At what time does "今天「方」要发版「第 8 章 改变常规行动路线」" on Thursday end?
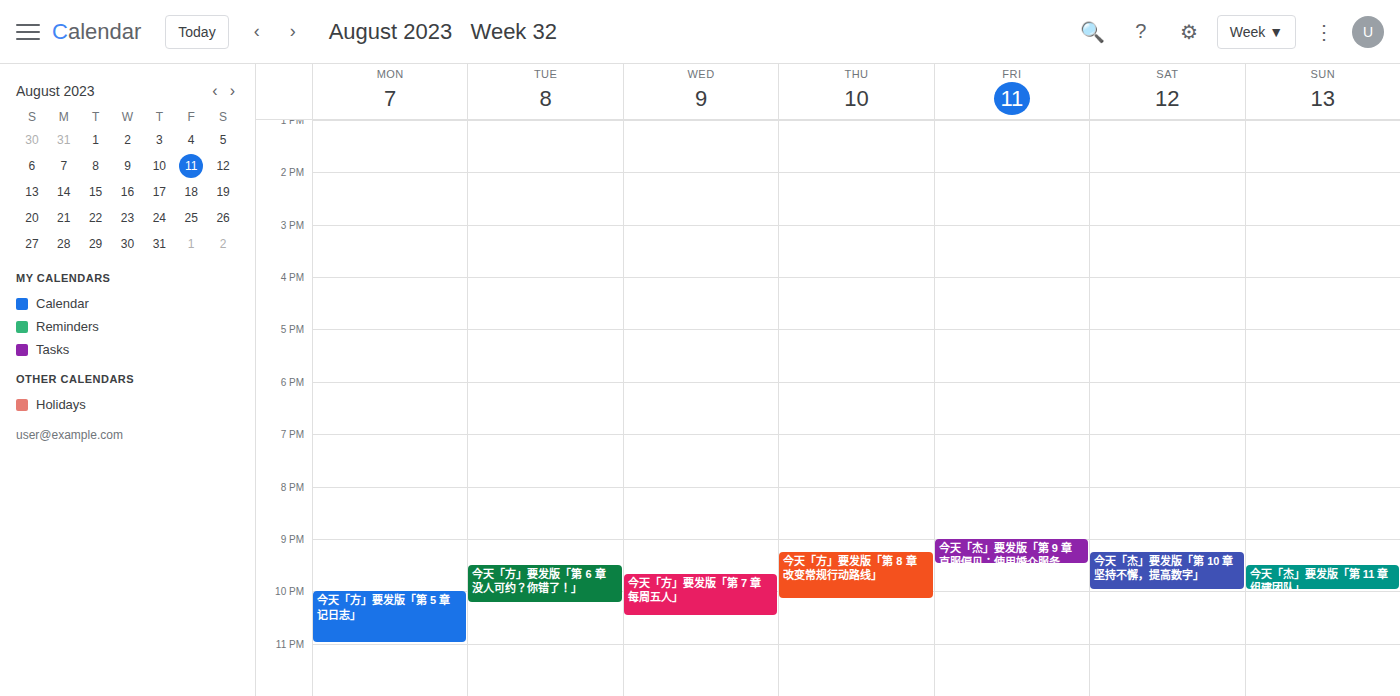
10:10 PM